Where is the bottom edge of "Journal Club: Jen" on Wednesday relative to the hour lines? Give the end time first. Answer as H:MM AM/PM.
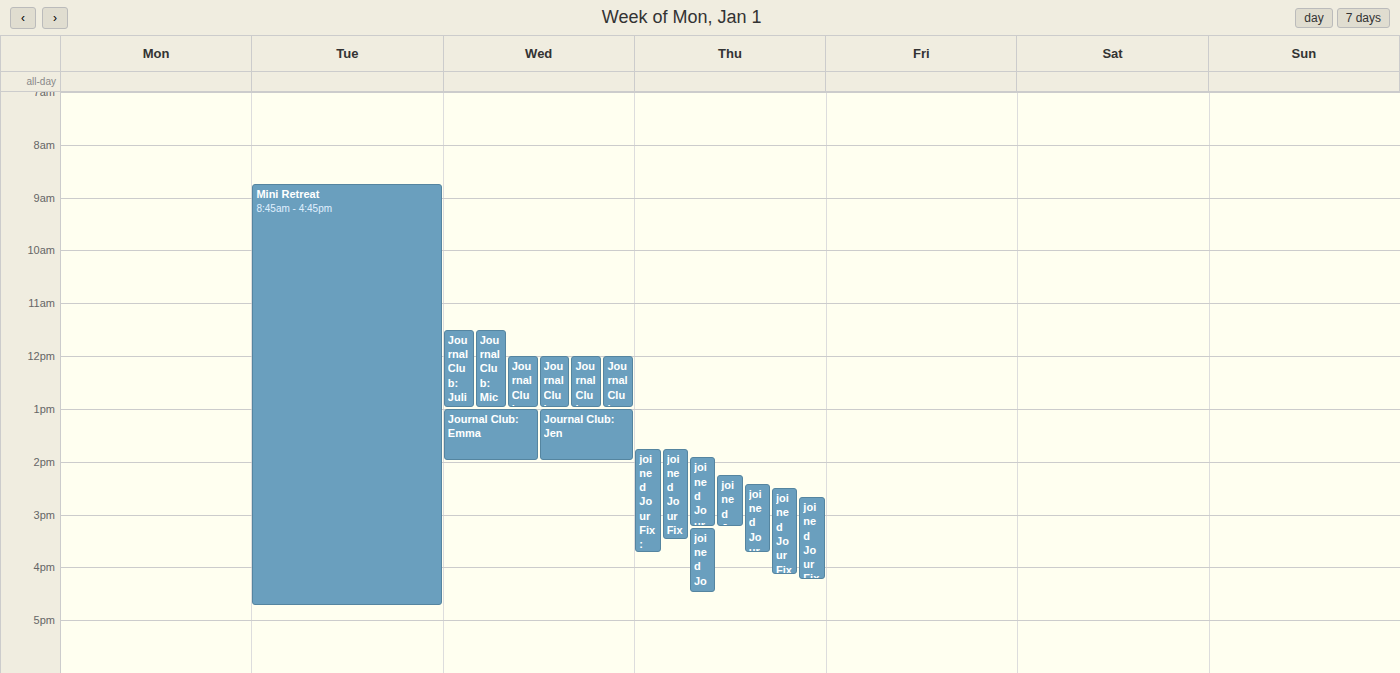
2:00 PM -- exactly on the 2 PM line.